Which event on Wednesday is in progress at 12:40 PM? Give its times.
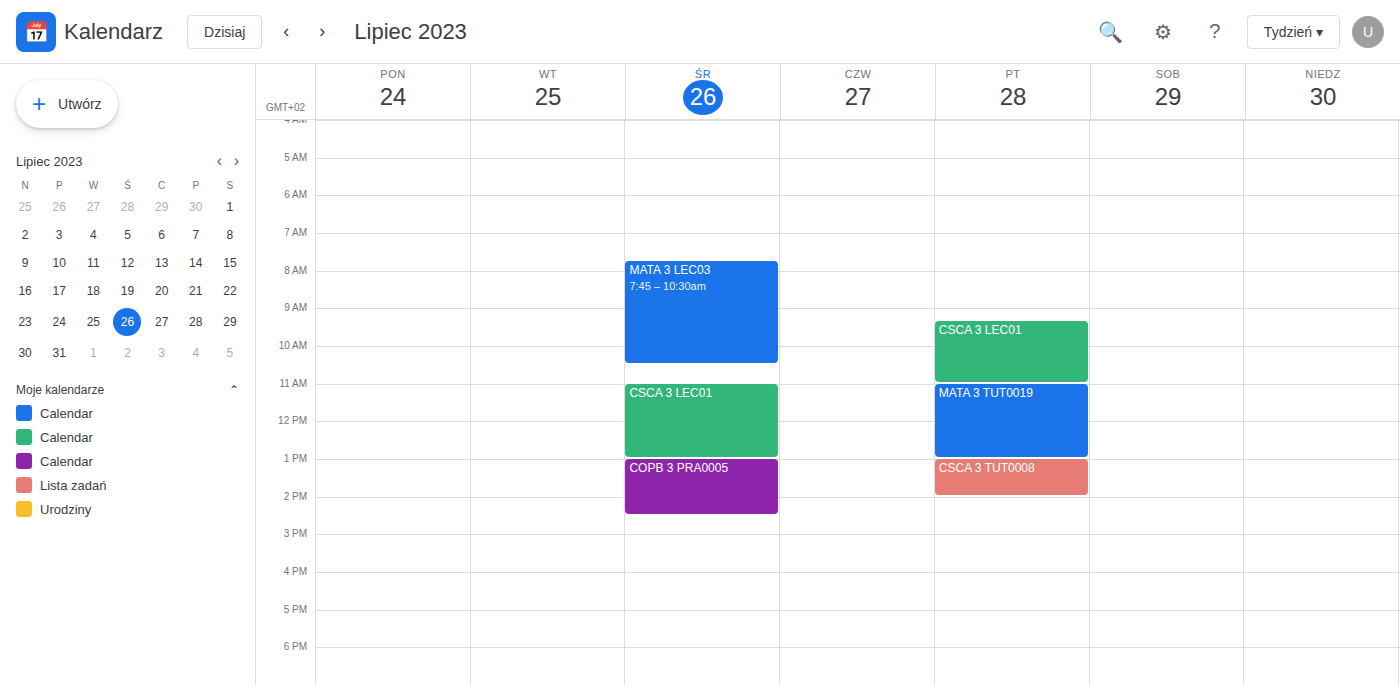
"CSCA 3 LEC01", 11:00 AM to 1:00 PM